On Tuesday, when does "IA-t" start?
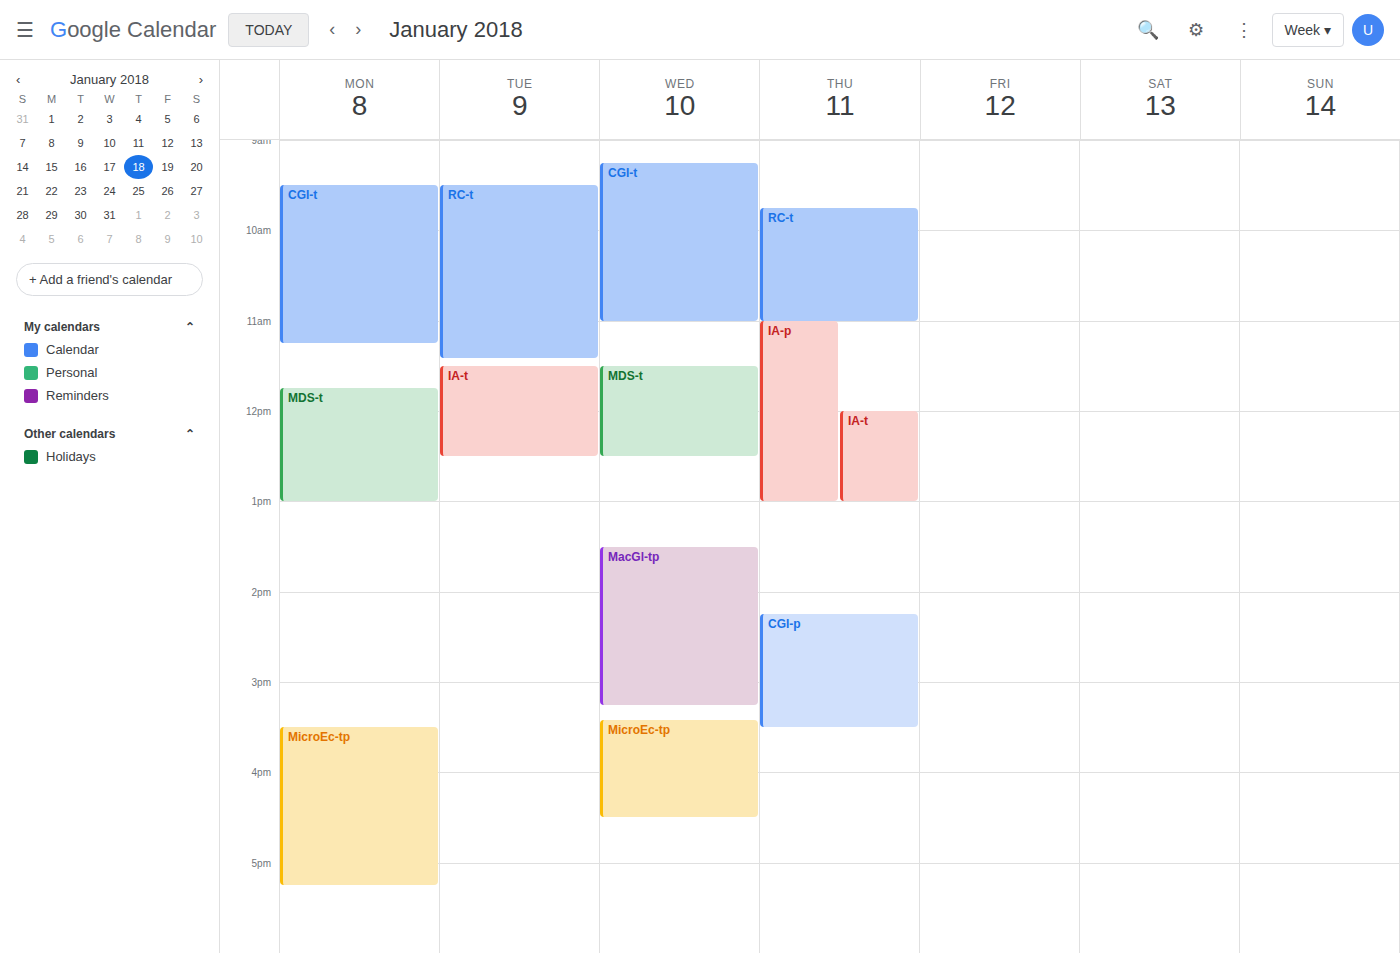
11:30 AM